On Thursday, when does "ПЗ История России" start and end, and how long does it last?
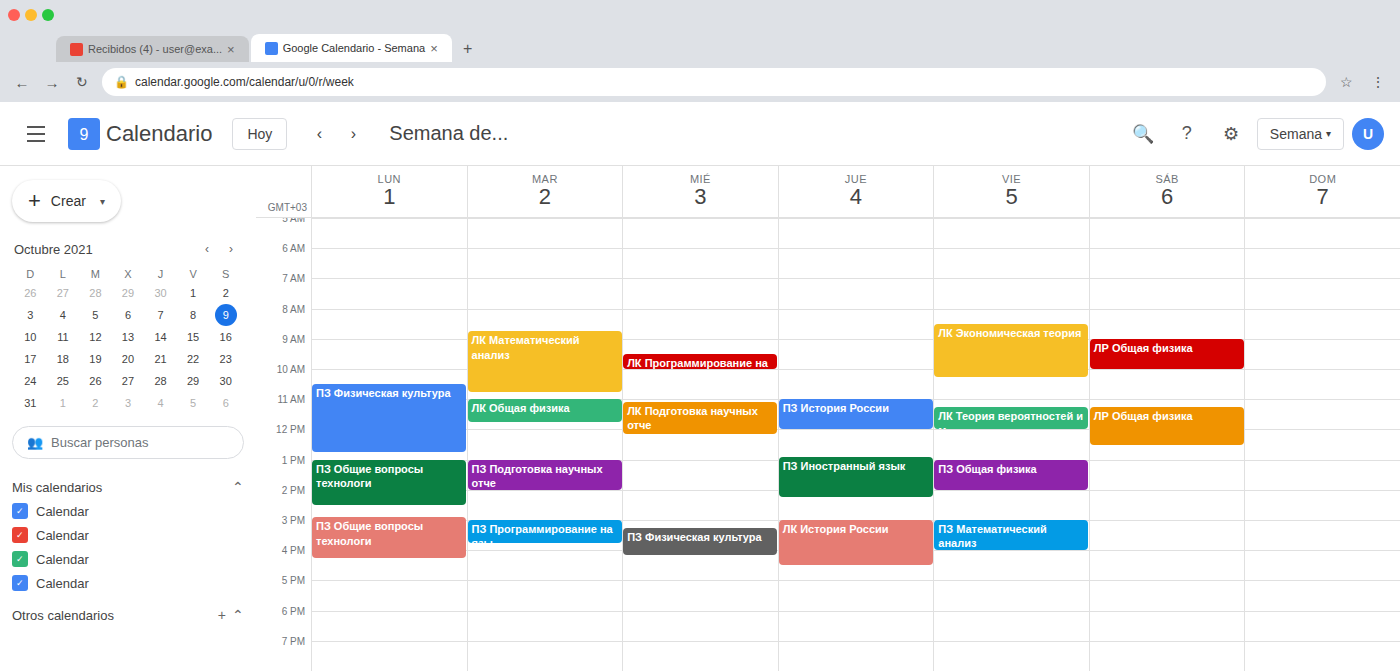
11:00 to 12:00, 1 hour